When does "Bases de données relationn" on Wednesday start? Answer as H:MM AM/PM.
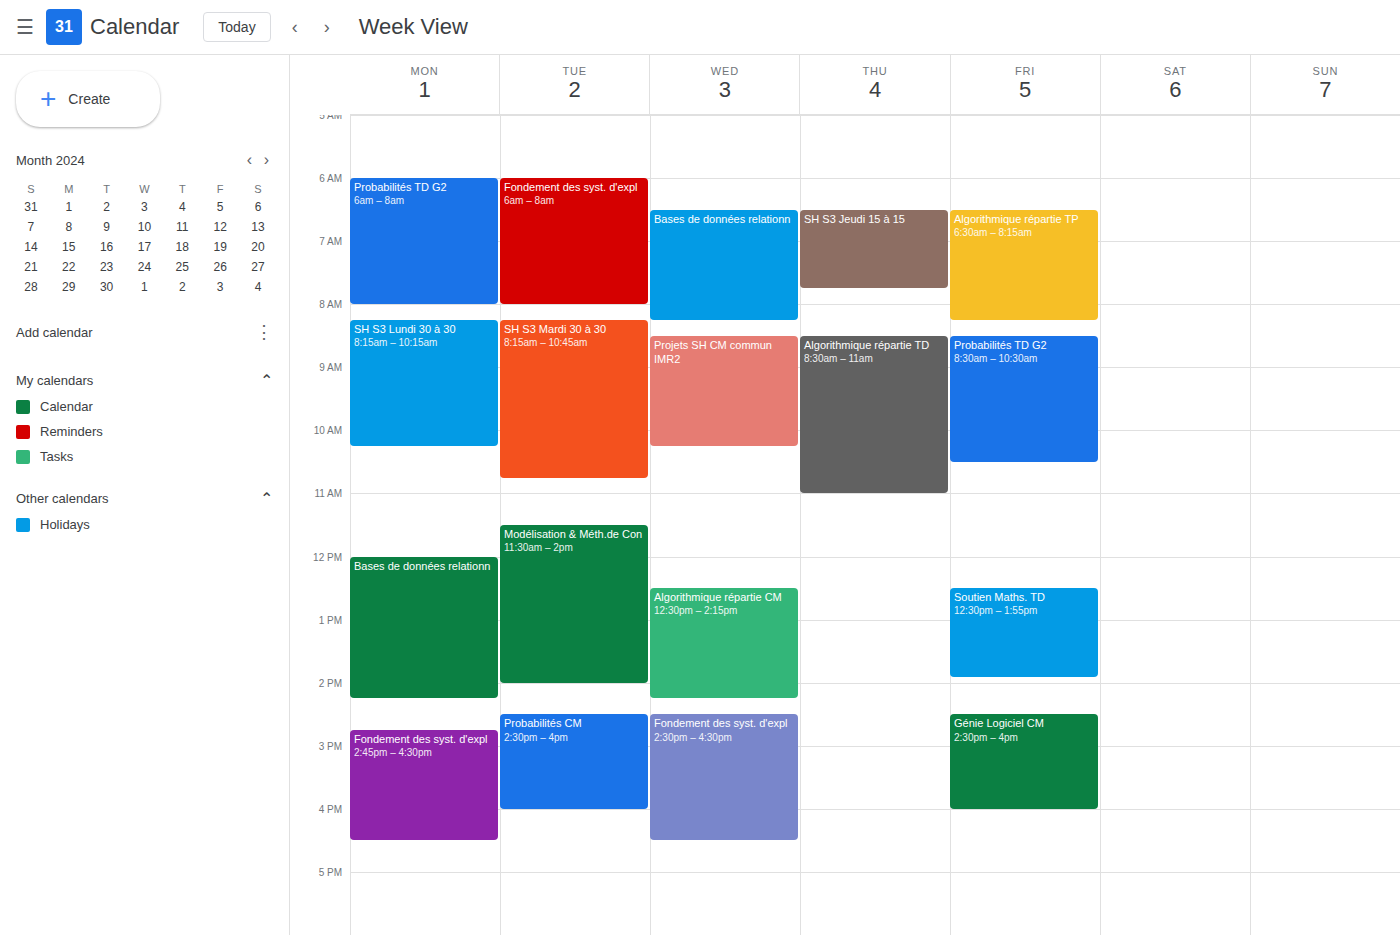
6:30 AM